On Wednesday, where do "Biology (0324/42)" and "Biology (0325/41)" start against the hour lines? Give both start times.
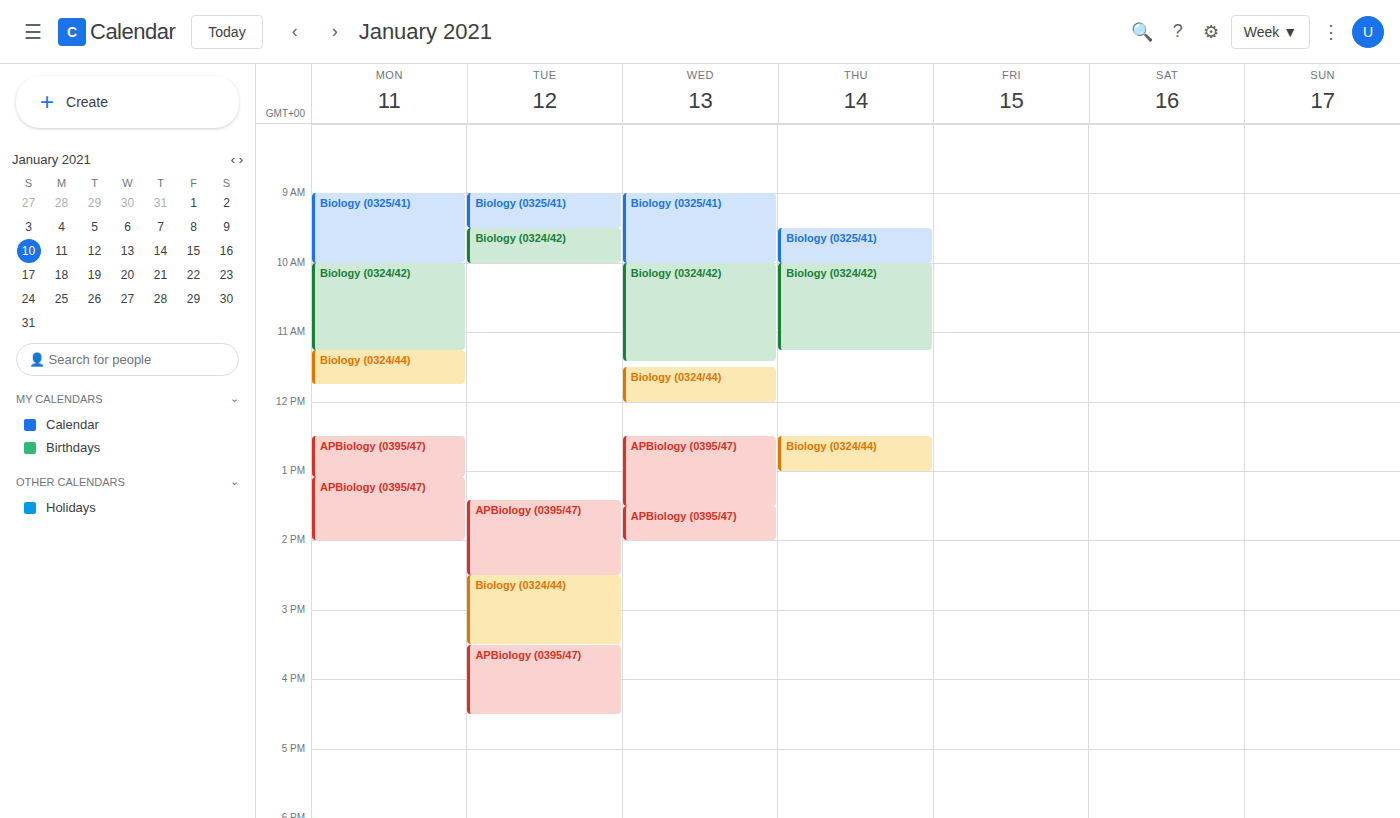
"Biology (0324/42)": 10:00 AM, exactly on the 10 AM line. "Biology (0325/41)": 9:00 AM, exactly on the 9 AM line.